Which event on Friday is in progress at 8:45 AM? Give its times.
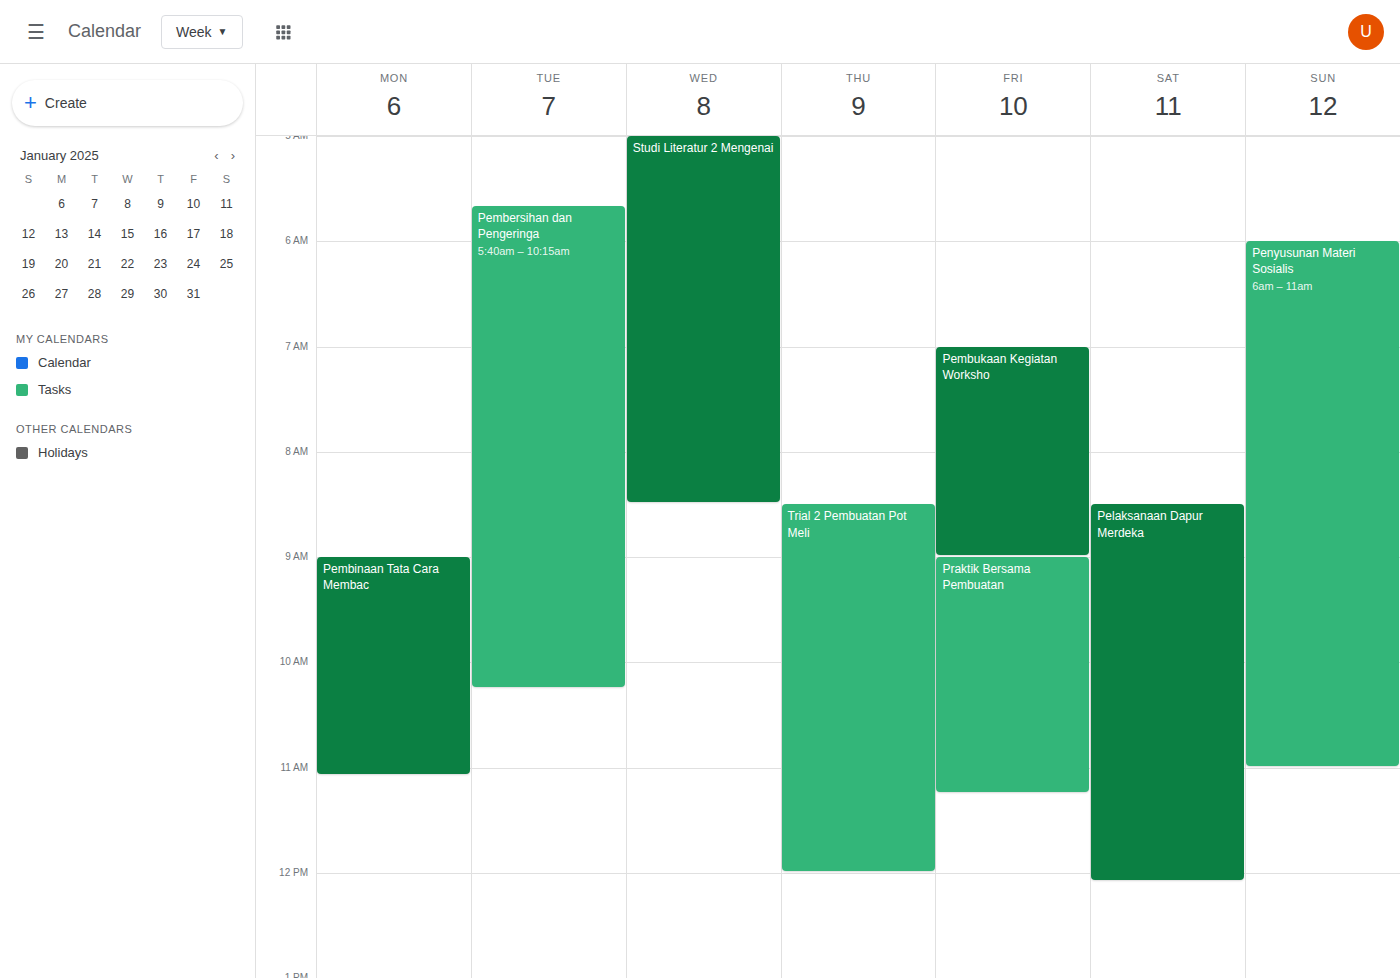
"Pembukaan Kegiatan Worksho", 7:00 AM to 9:00 AM